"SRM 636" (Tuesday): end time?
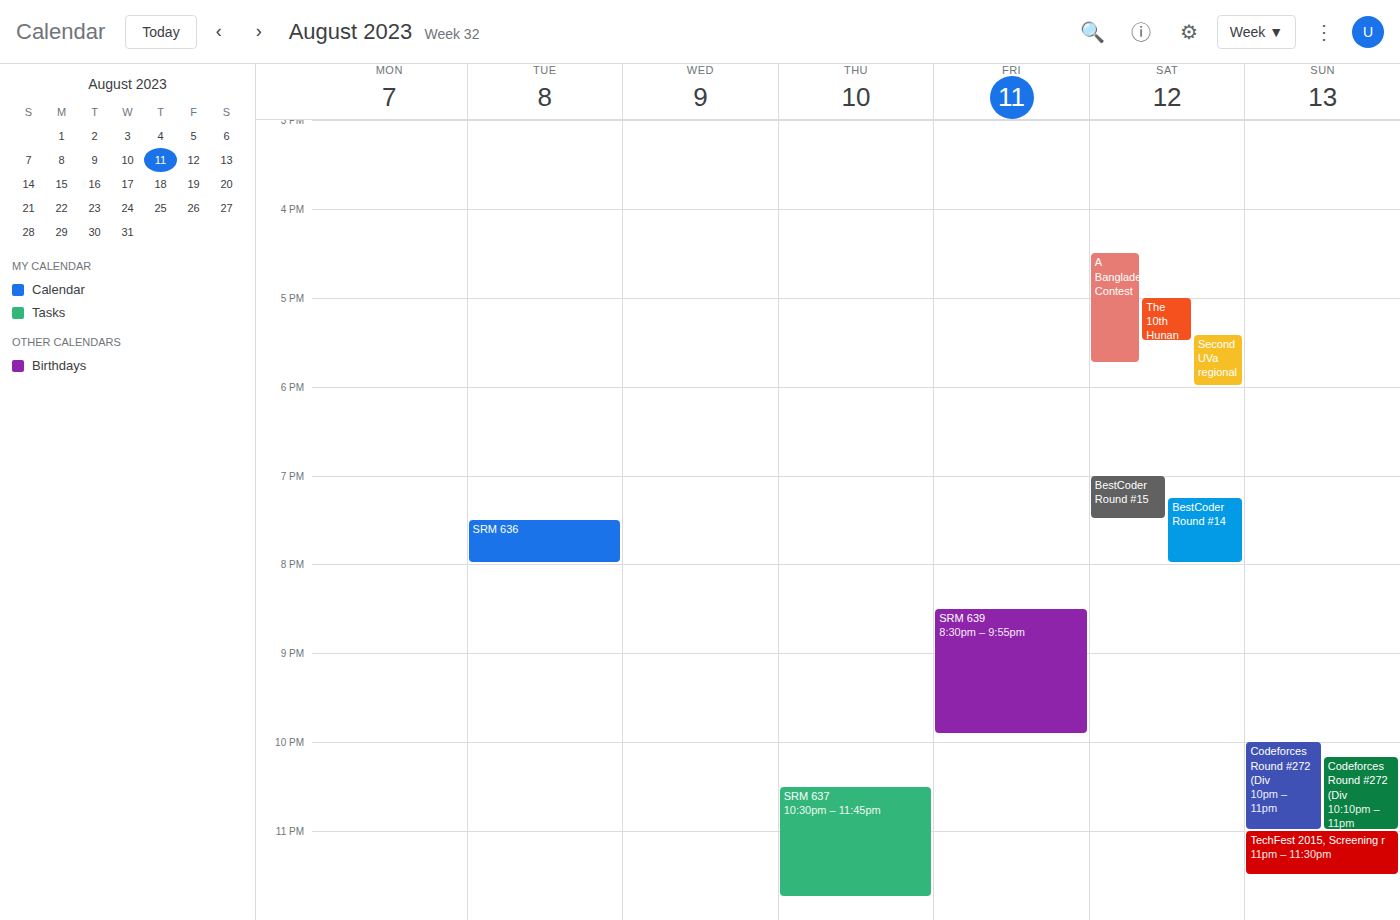
20:00